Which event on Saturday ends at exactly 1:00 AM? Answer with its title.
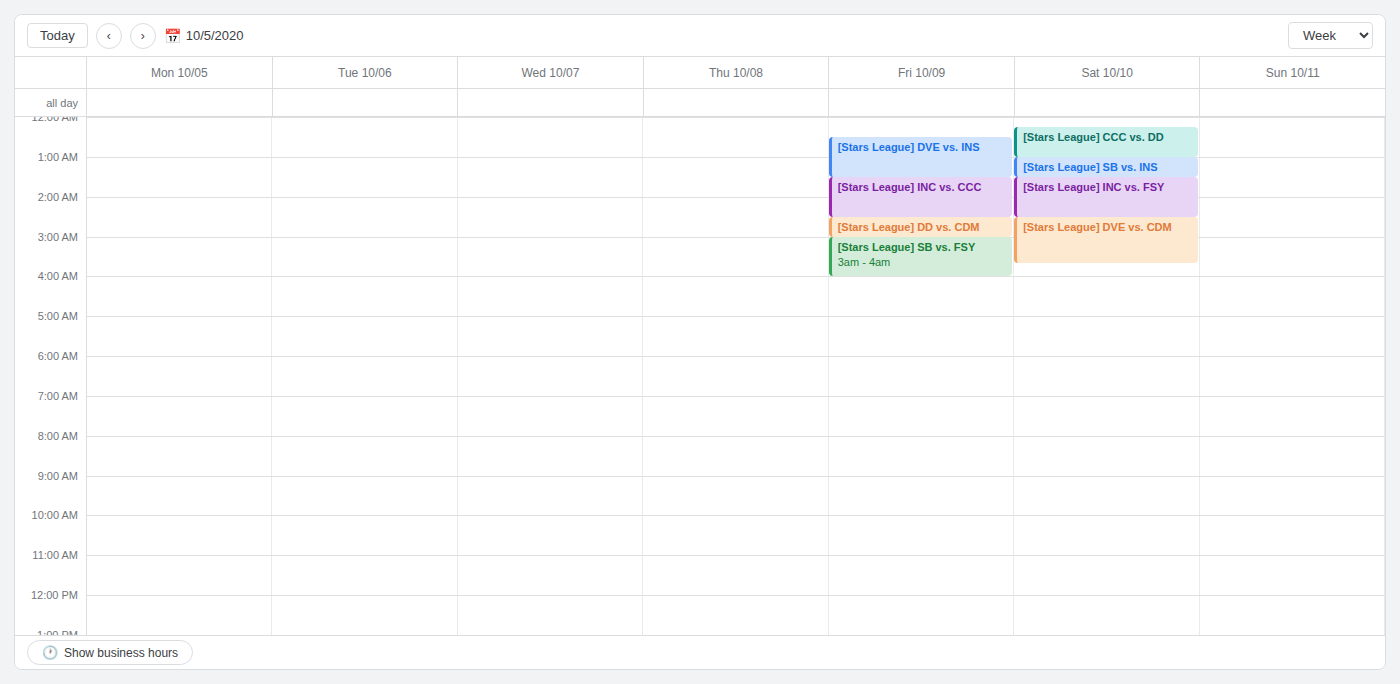
"[Stars League] CCC vs. DD"